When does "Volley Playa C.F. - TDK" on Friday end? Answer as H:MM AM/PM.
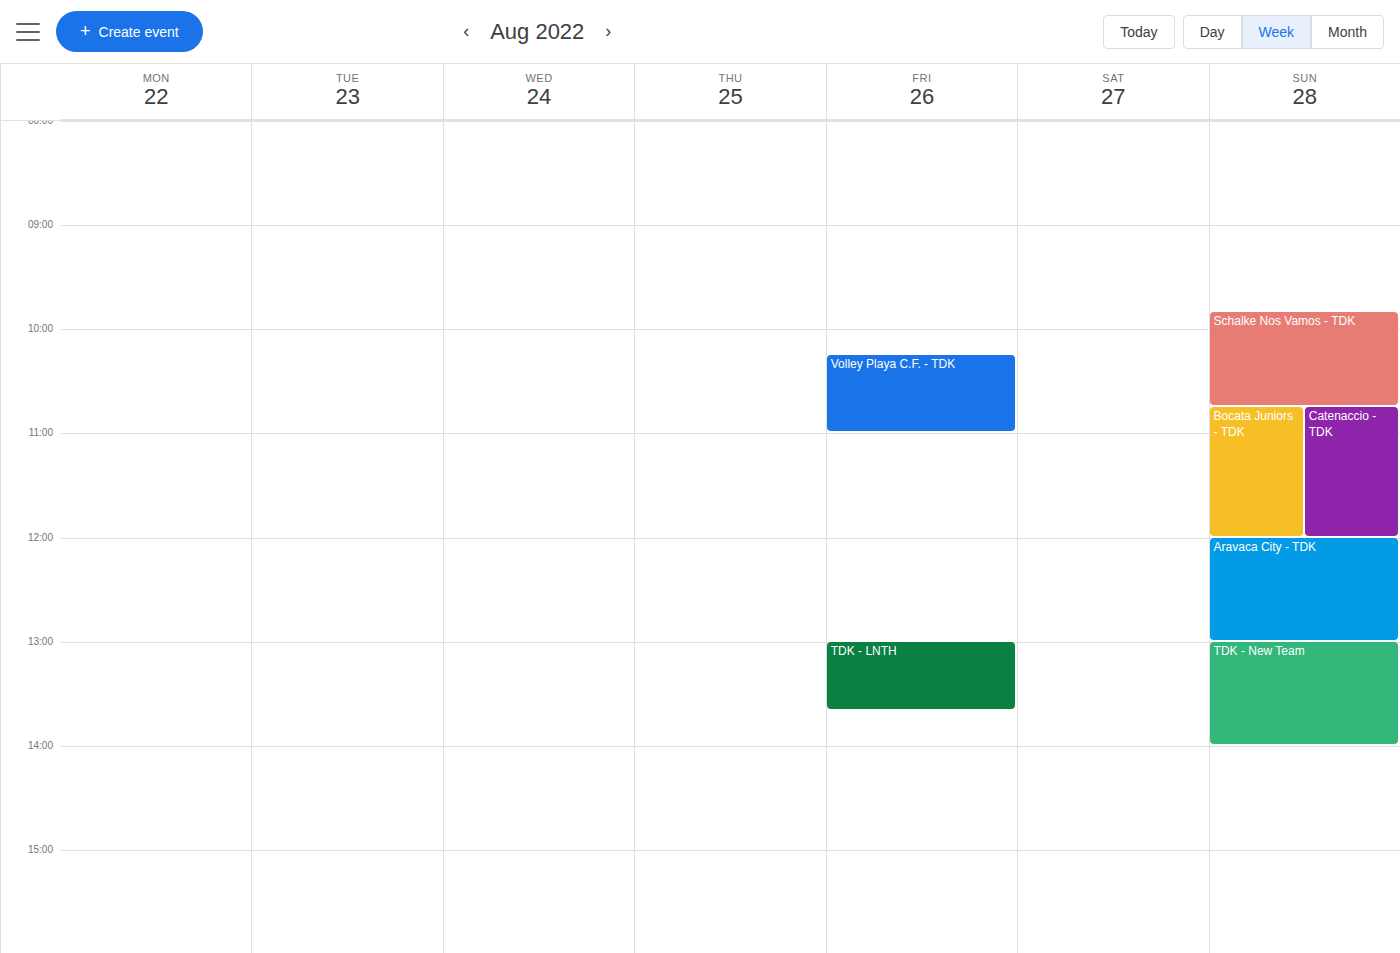
11:00 AM